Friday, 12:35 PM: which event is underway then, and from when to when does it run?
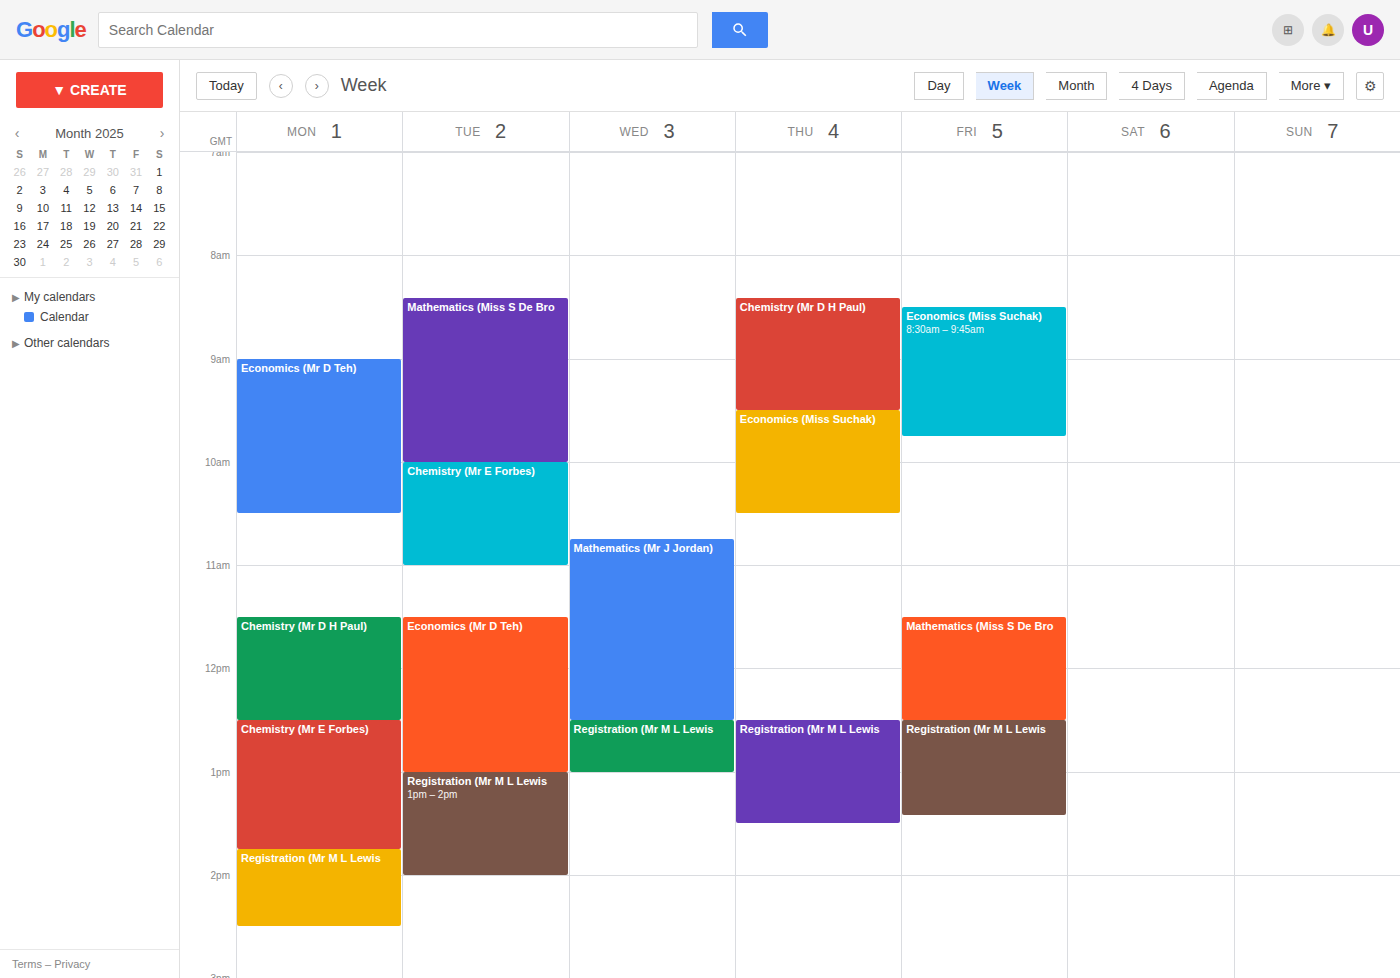
"Registration (Mr M L Lewis", 12:30 PM to 1:25 PM